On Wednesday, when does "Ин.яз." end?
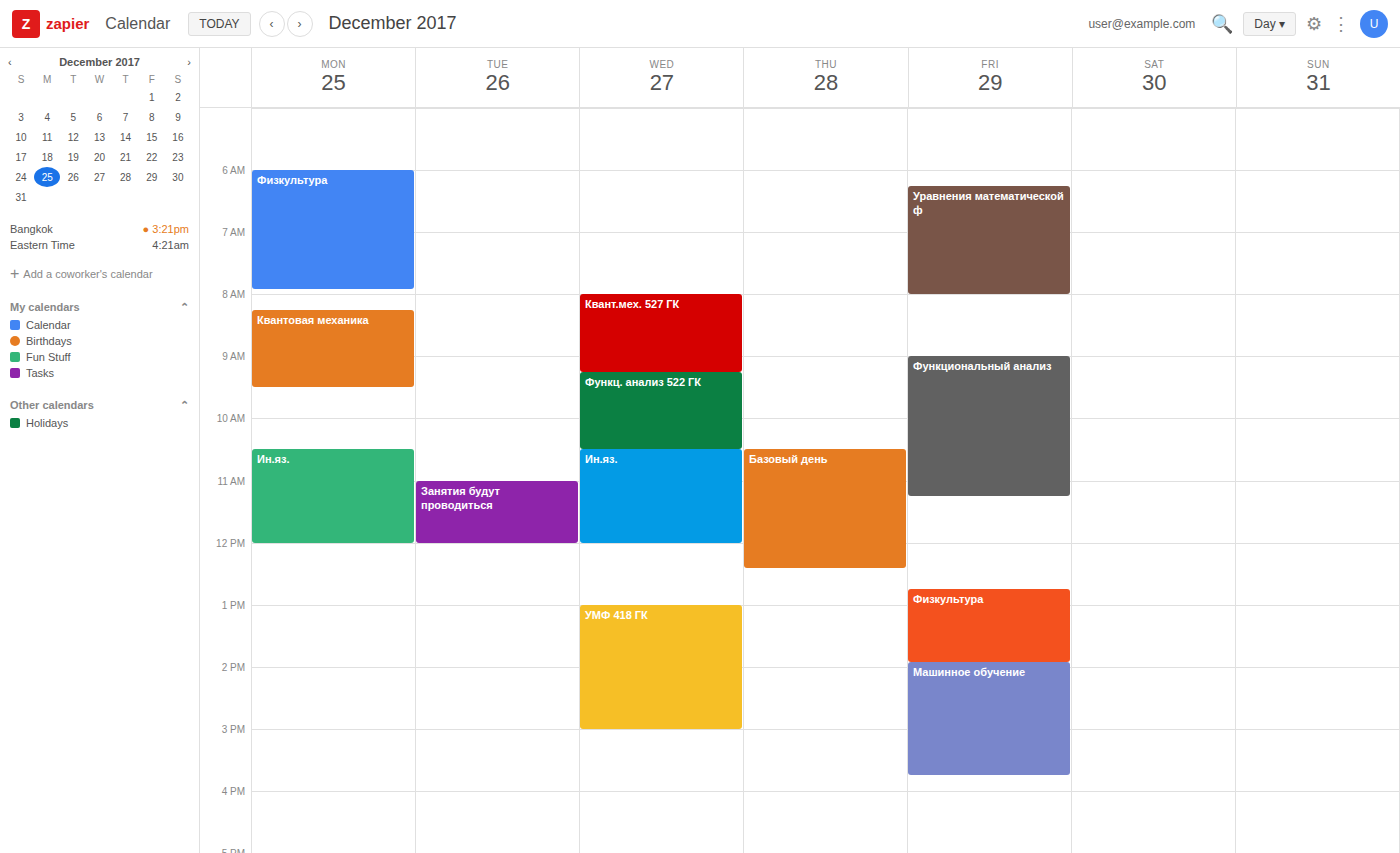
12:00